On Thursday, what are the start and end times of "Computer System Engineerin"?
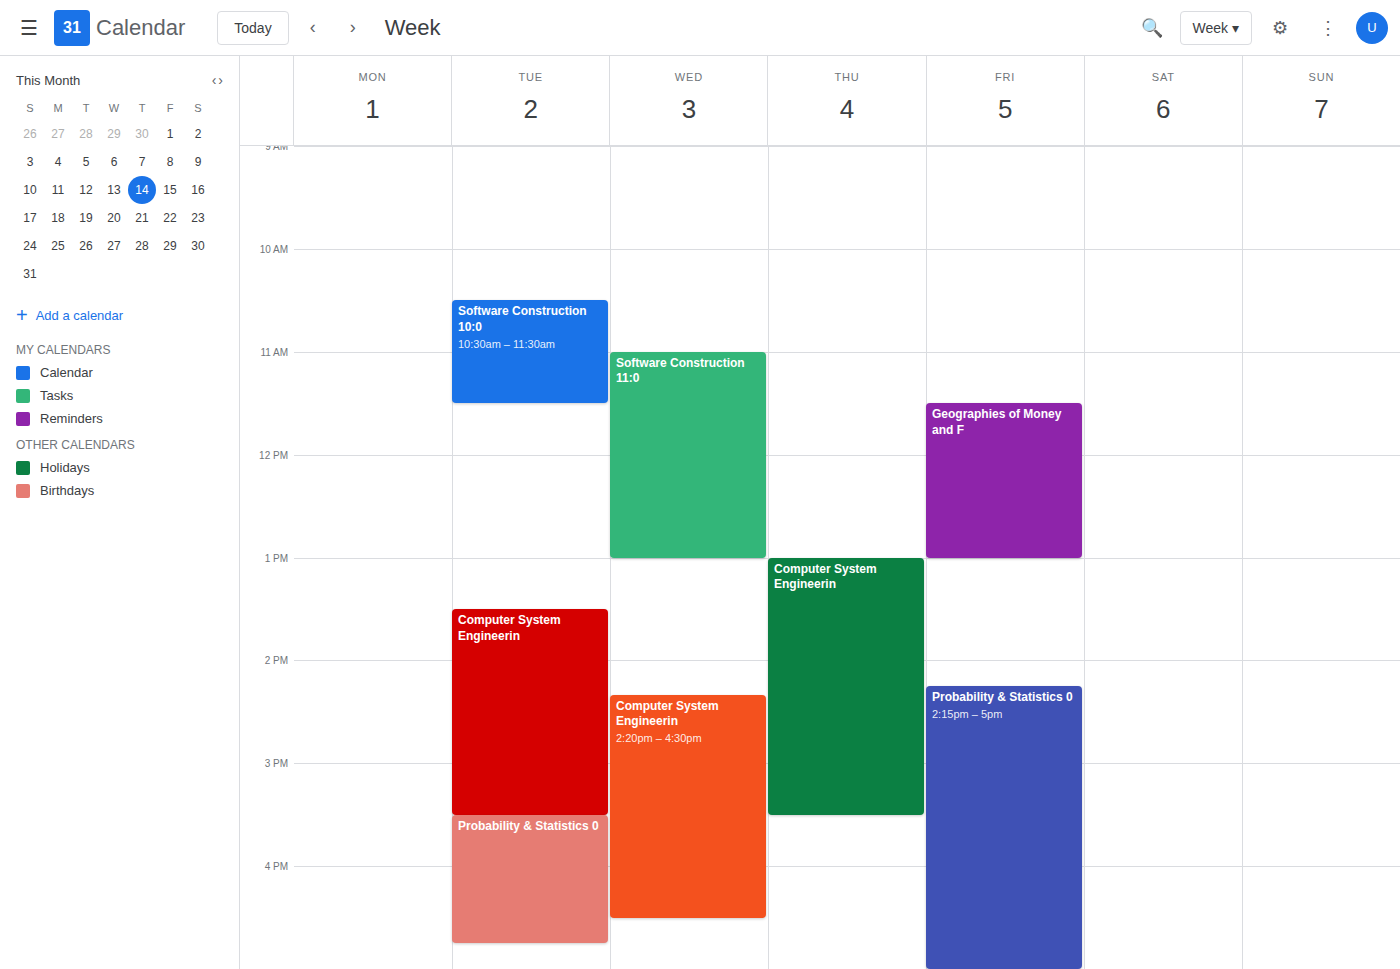
1:00 PM to 3:30 PM